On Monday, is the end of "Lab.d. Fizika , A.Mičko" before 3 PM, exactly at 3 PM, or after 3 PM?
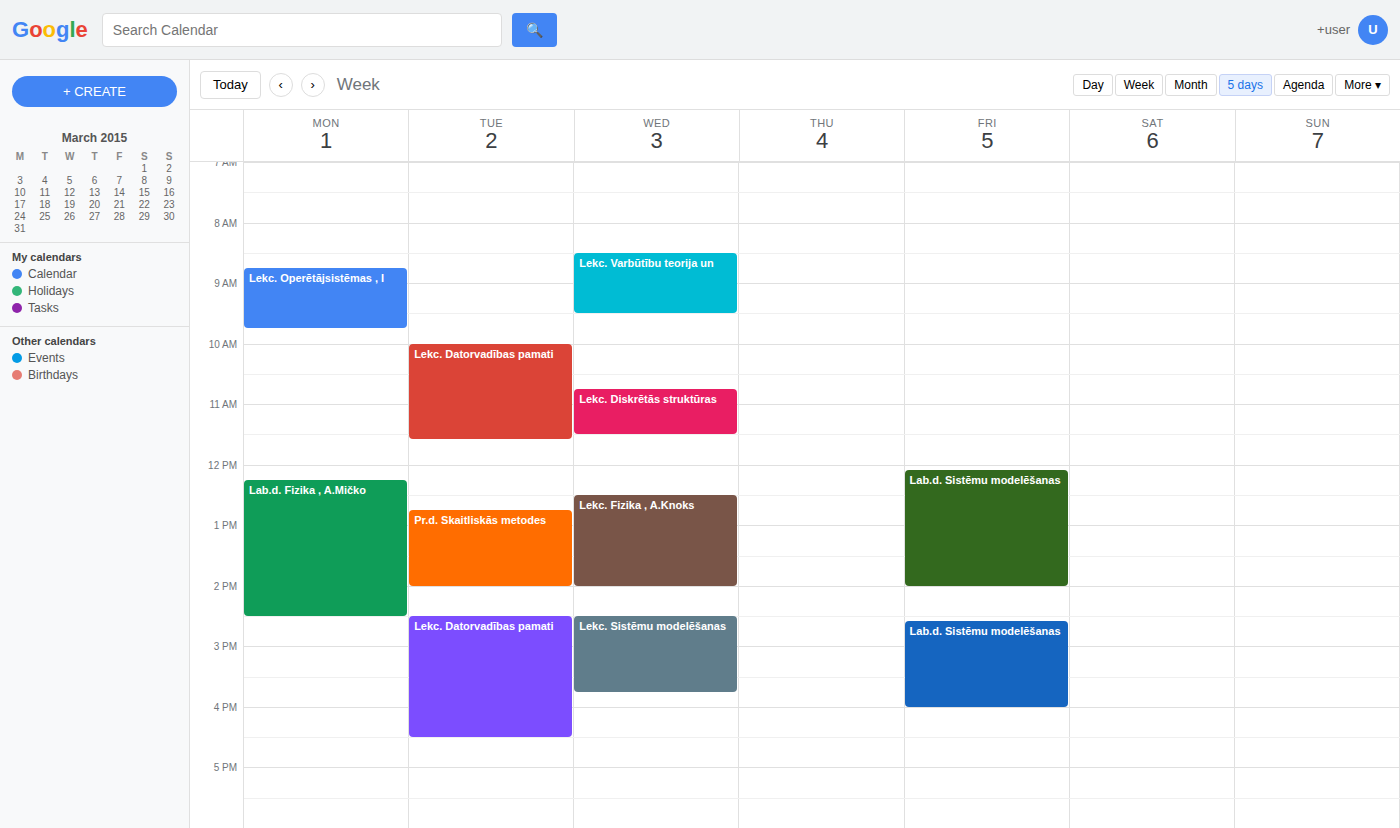
2:30 PM -- before 3 PM, 30 minutes above the 3 PM line.